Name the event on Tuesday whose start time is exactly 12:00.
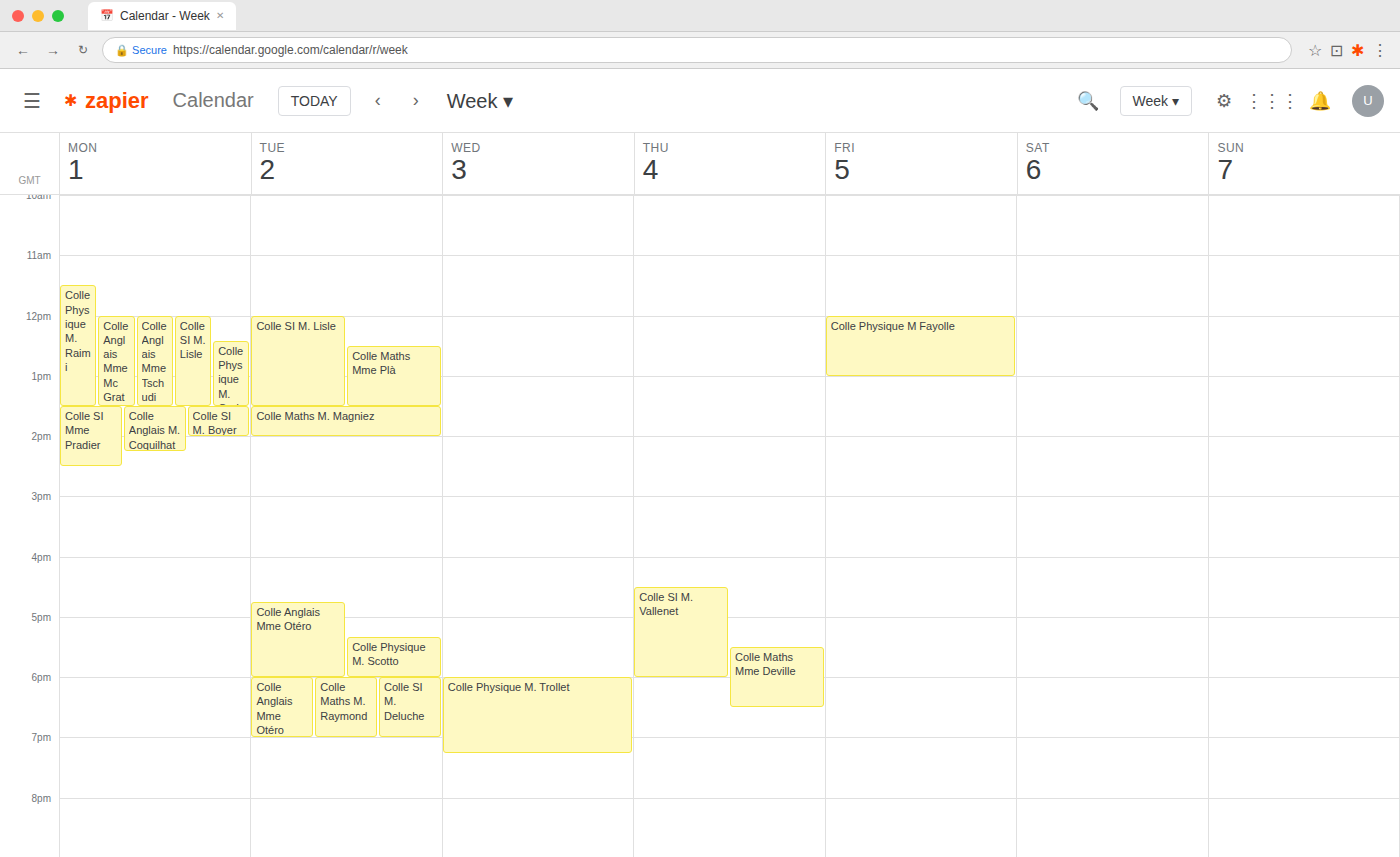
"Colle SI M. Lisle"